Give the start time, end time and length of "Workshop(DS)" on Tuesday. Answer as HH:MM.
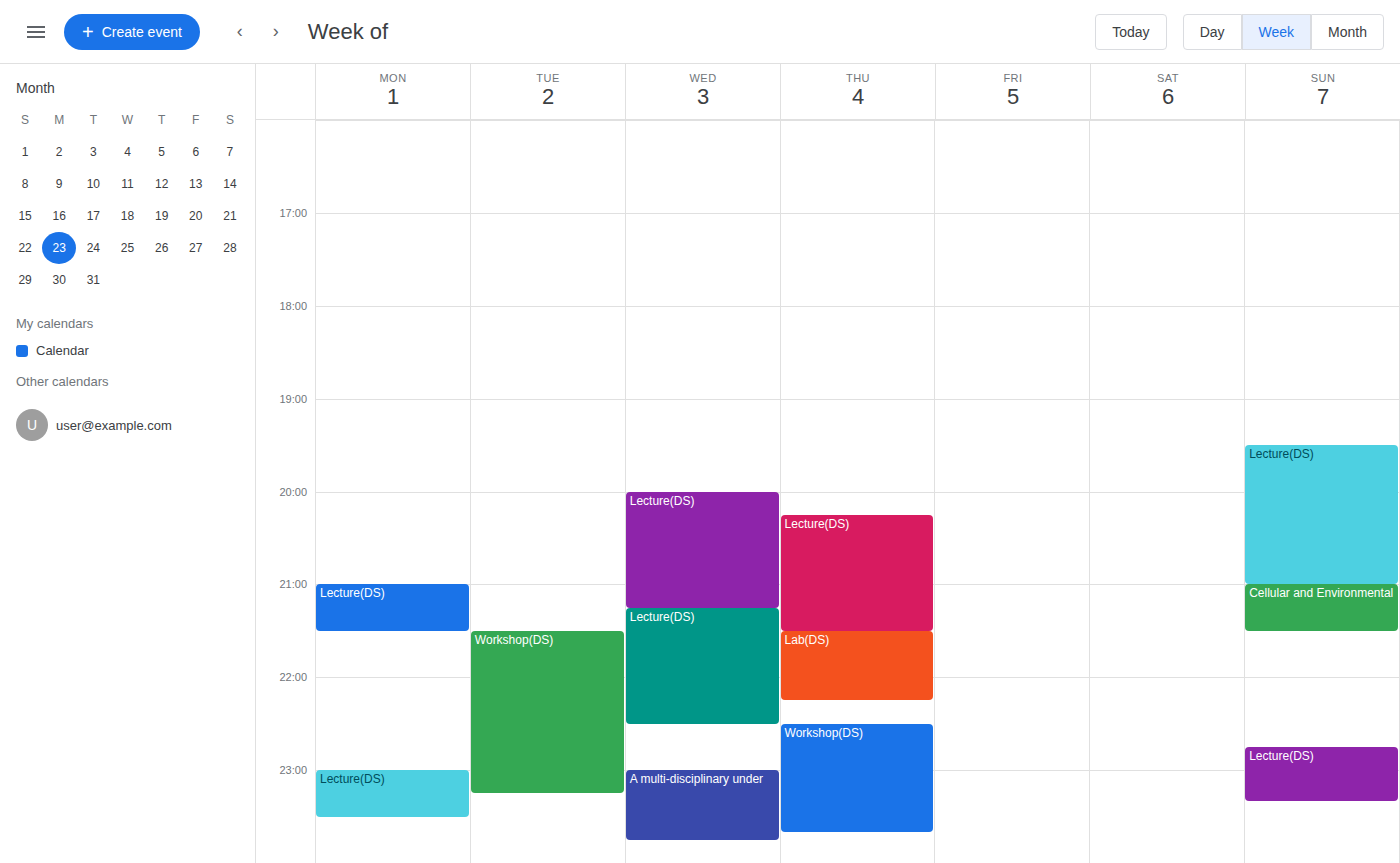
21:30 to 23:15, 1 hour 45 minutes